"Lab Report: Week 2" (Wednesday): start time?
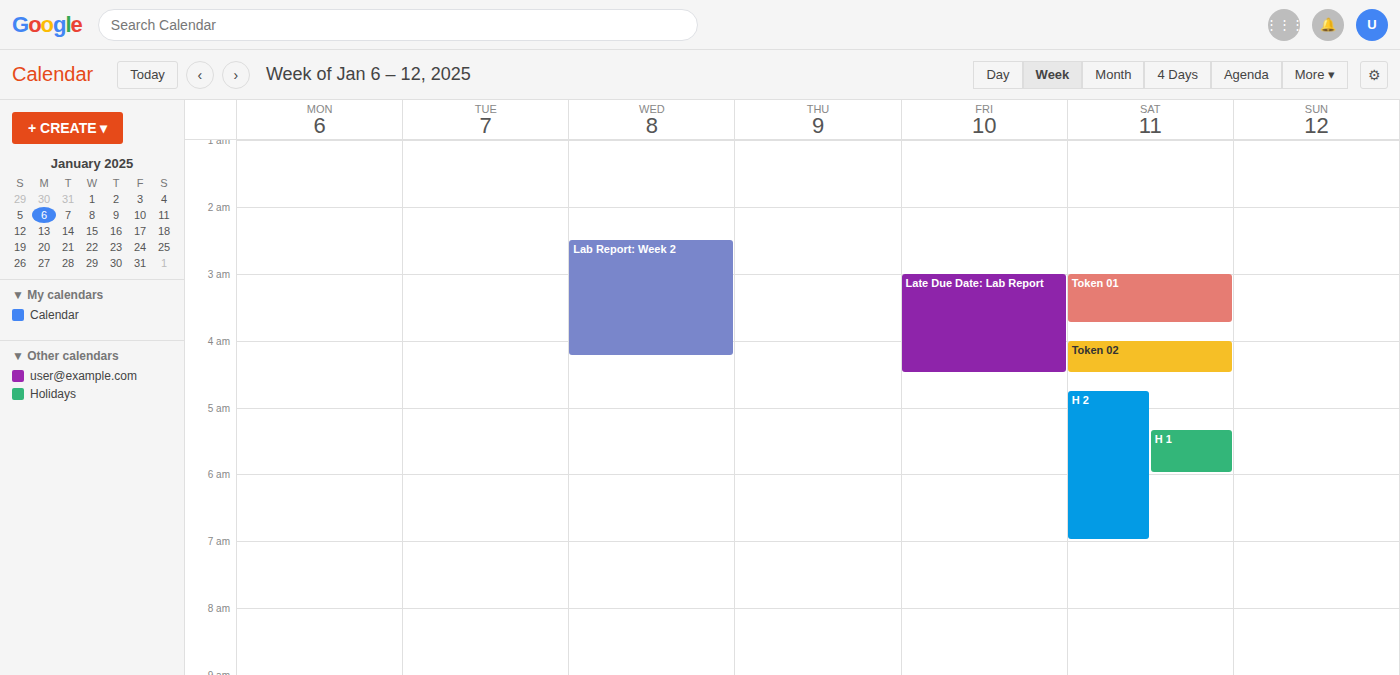
2:30 AM